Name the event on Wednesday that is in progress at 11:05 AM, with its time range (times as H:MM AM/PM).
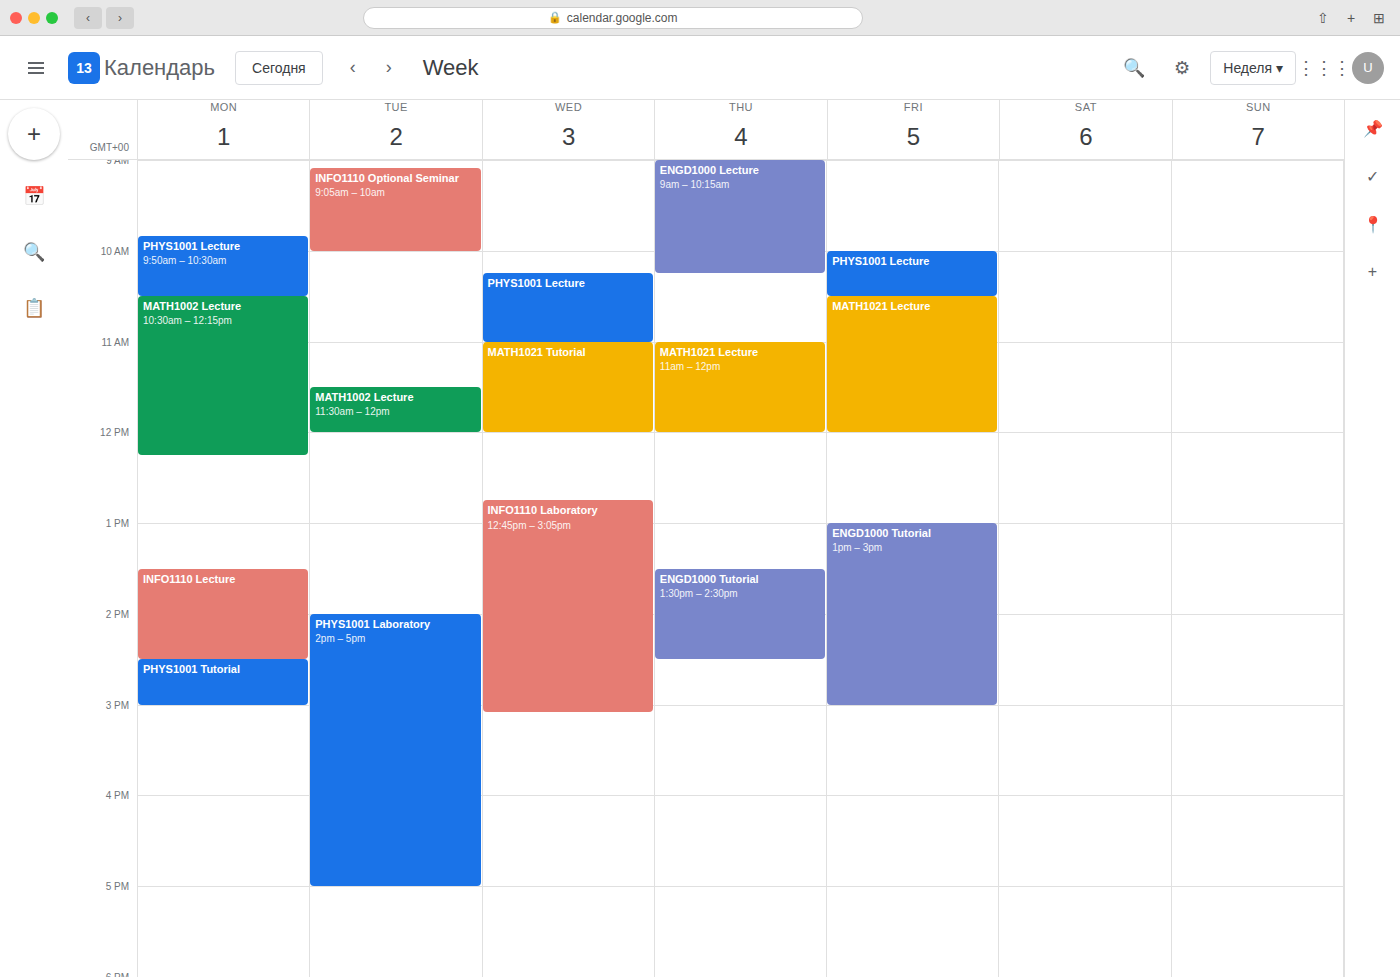
"MATH1021 Tutorial", 11:00 AM to 12:00 PM